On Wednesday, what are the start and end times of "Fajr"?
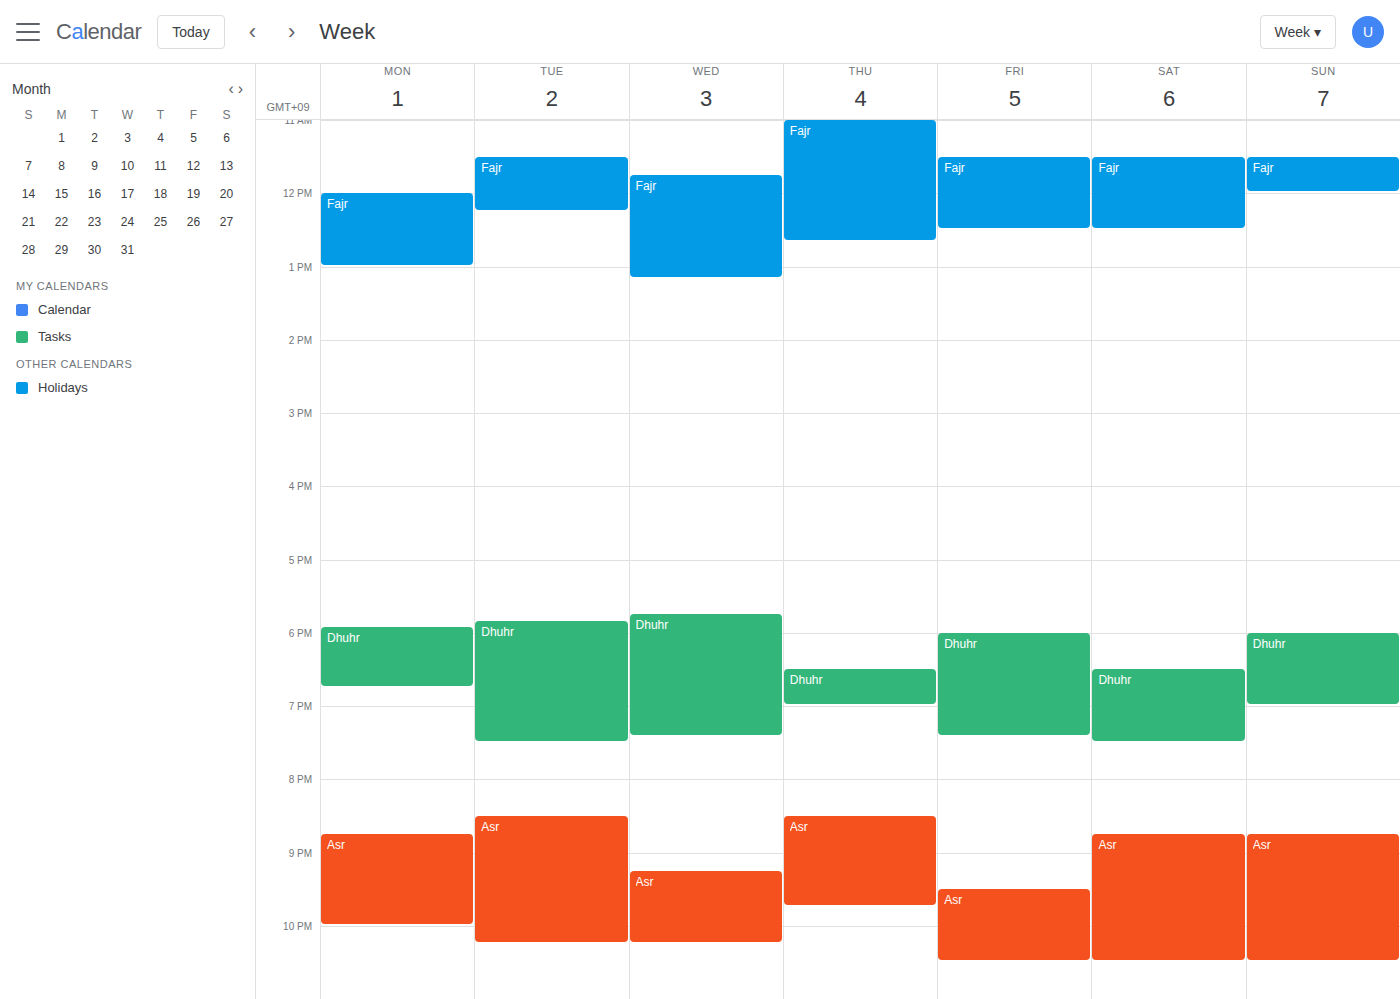
11:45 AM to 1:10 PM